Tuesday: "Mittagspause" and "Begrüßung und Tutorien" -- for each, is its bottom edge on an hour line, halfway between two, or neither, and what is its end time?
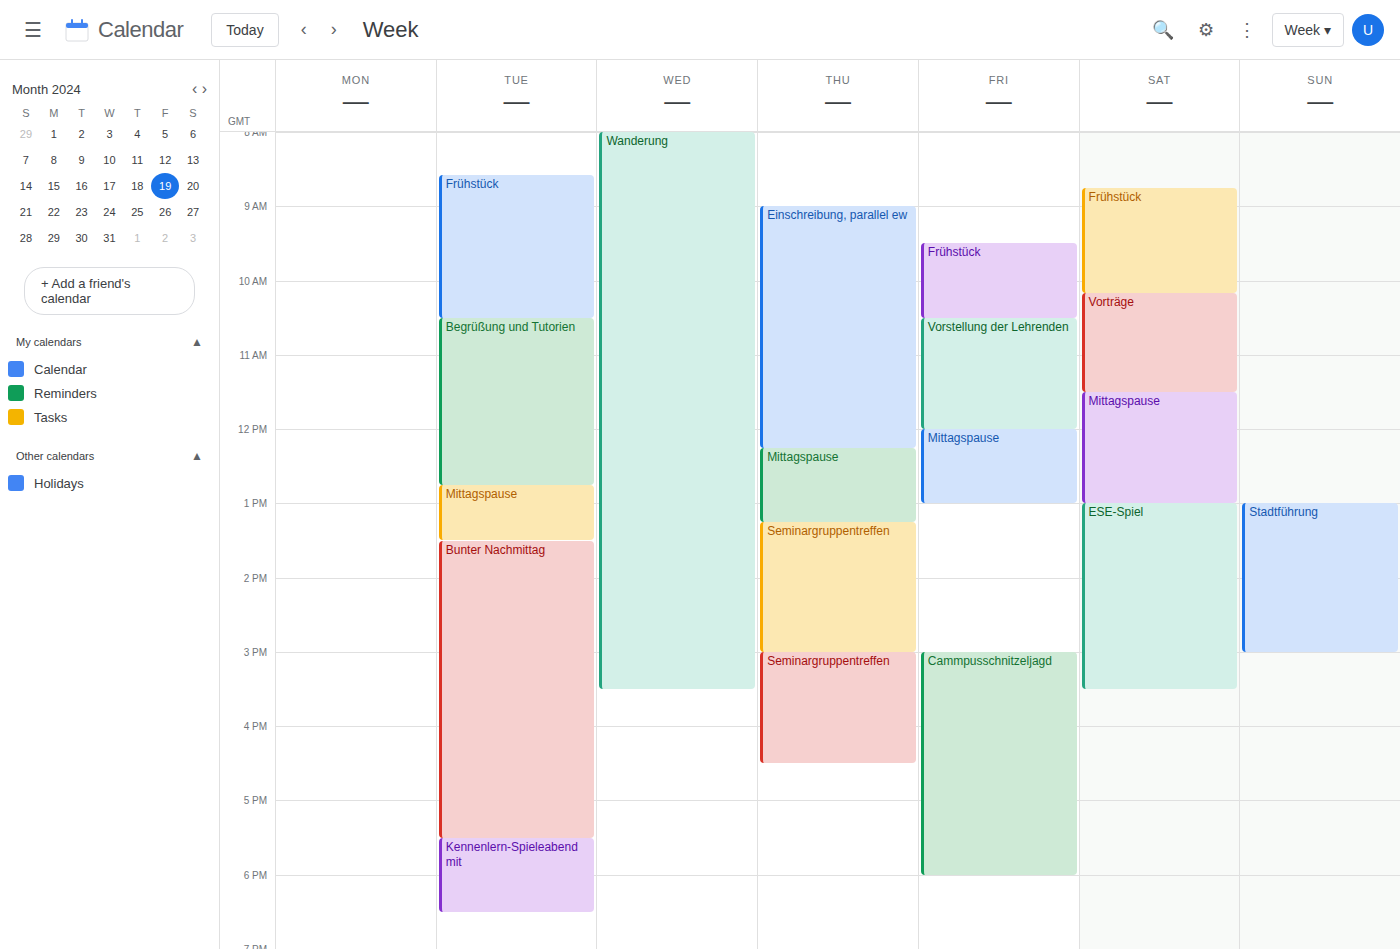
"Mittagspause": 1:30 PM, halfway between the 1 PM and 2 PM lines. "Begrüßung und Tutorien": 12:45 PM, neither: three quarters of the way from the 12 PM line to the 1 PM line.